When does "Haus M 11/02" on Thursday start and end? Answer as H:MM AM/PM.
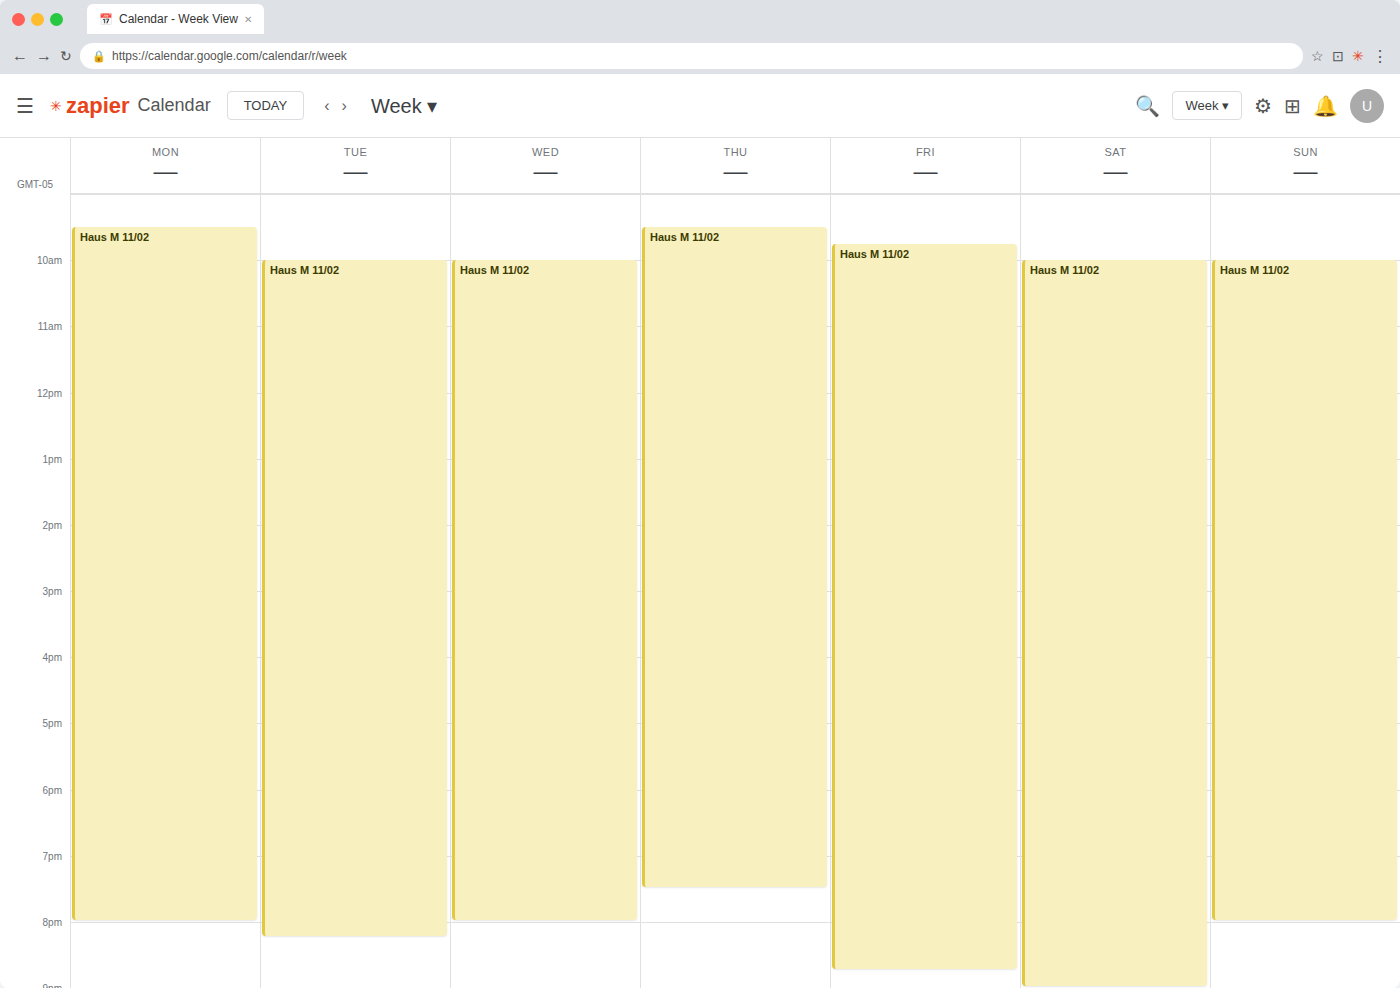
9:30 AM to 7:30 PM